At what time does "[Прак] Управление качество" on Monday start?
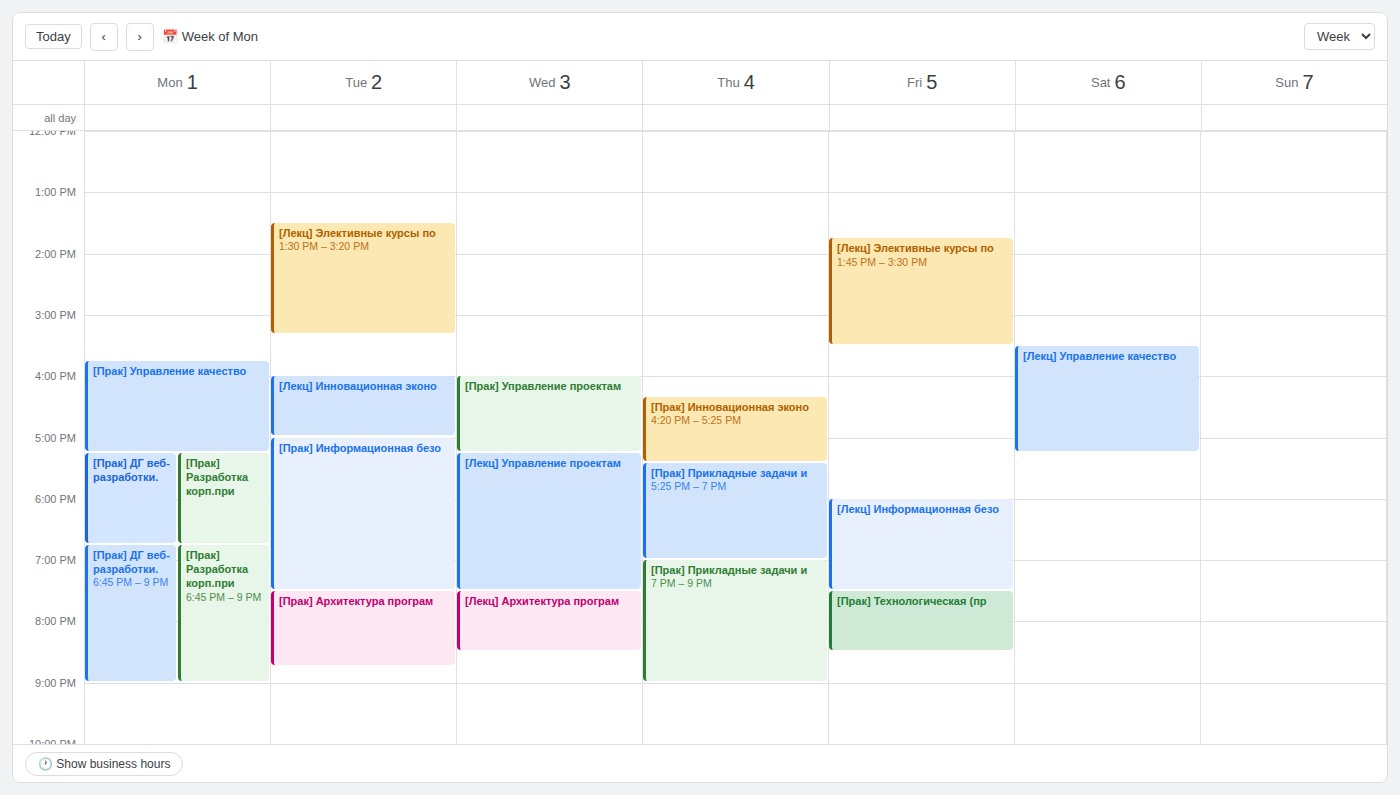
3:45 PM